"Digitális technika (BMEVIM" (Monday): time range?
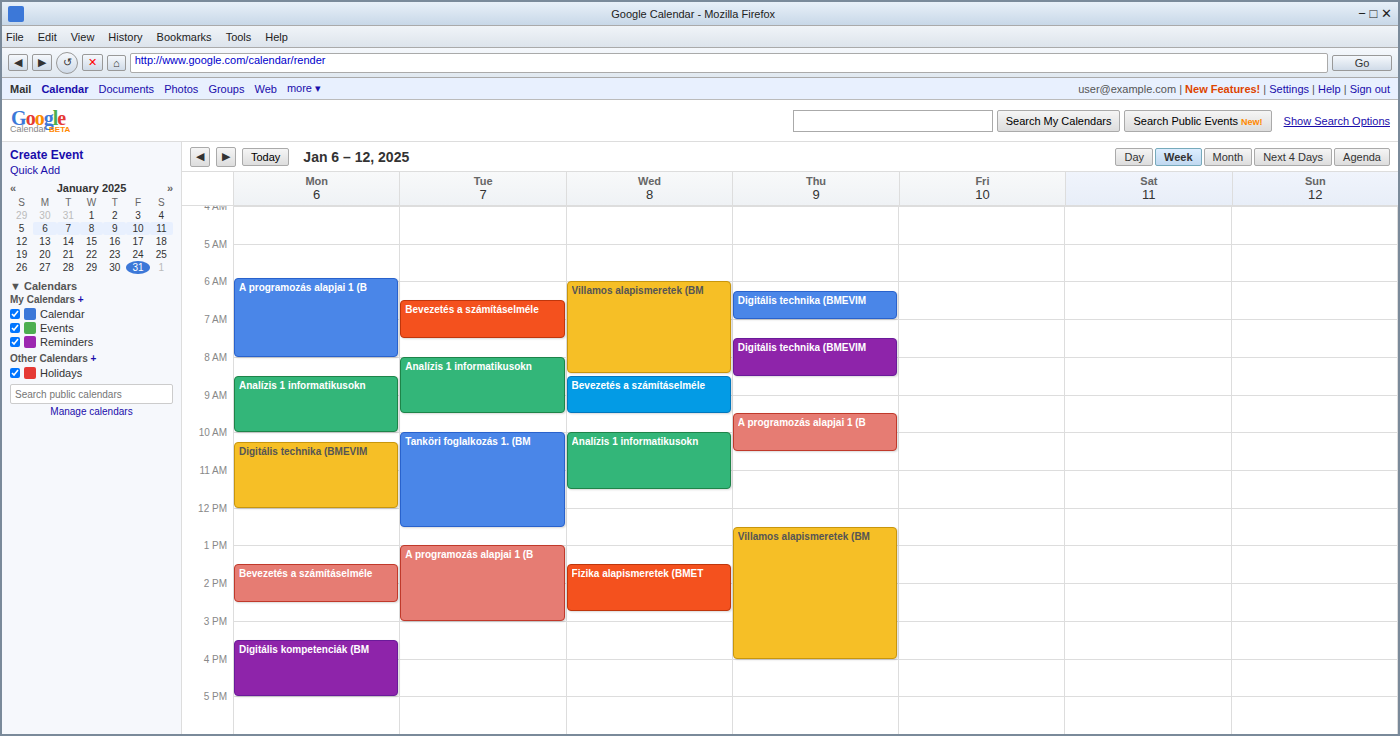
10:15 AM to 12:00 PM